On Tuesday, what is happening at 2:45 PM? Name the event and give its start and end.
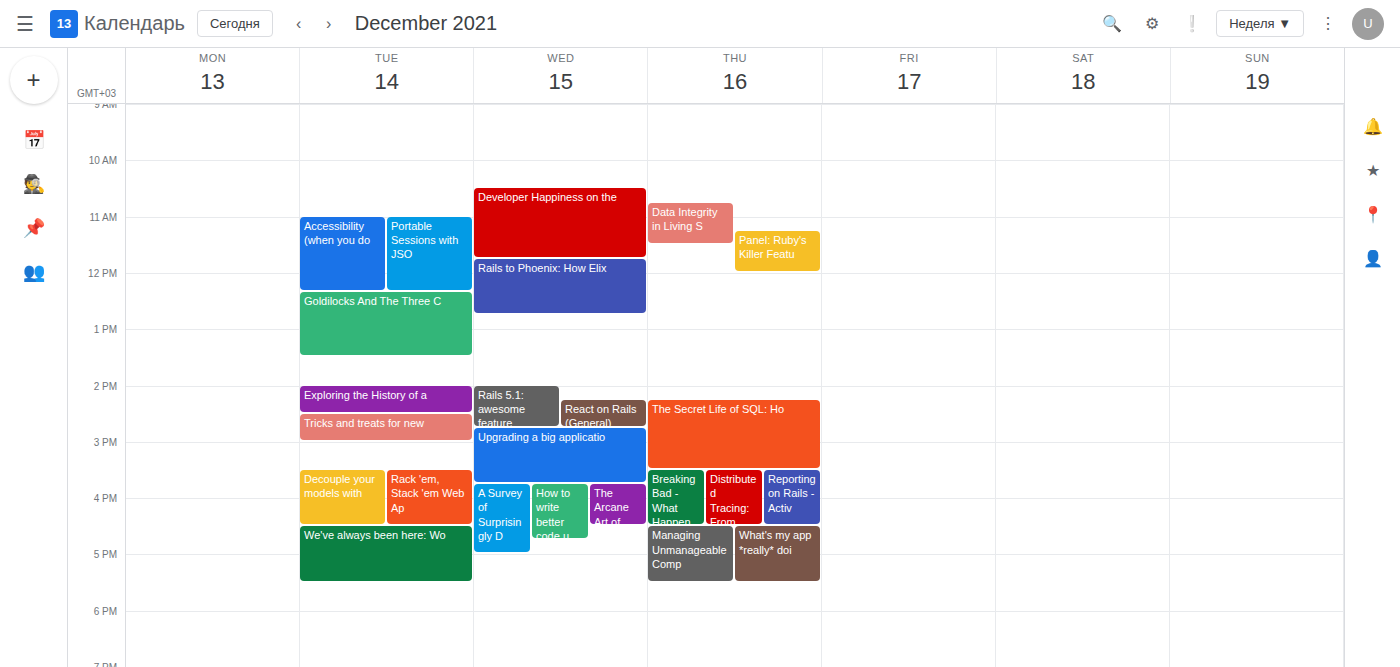
"Tricks and treats for new", 2:30 PM to 3:00 PM